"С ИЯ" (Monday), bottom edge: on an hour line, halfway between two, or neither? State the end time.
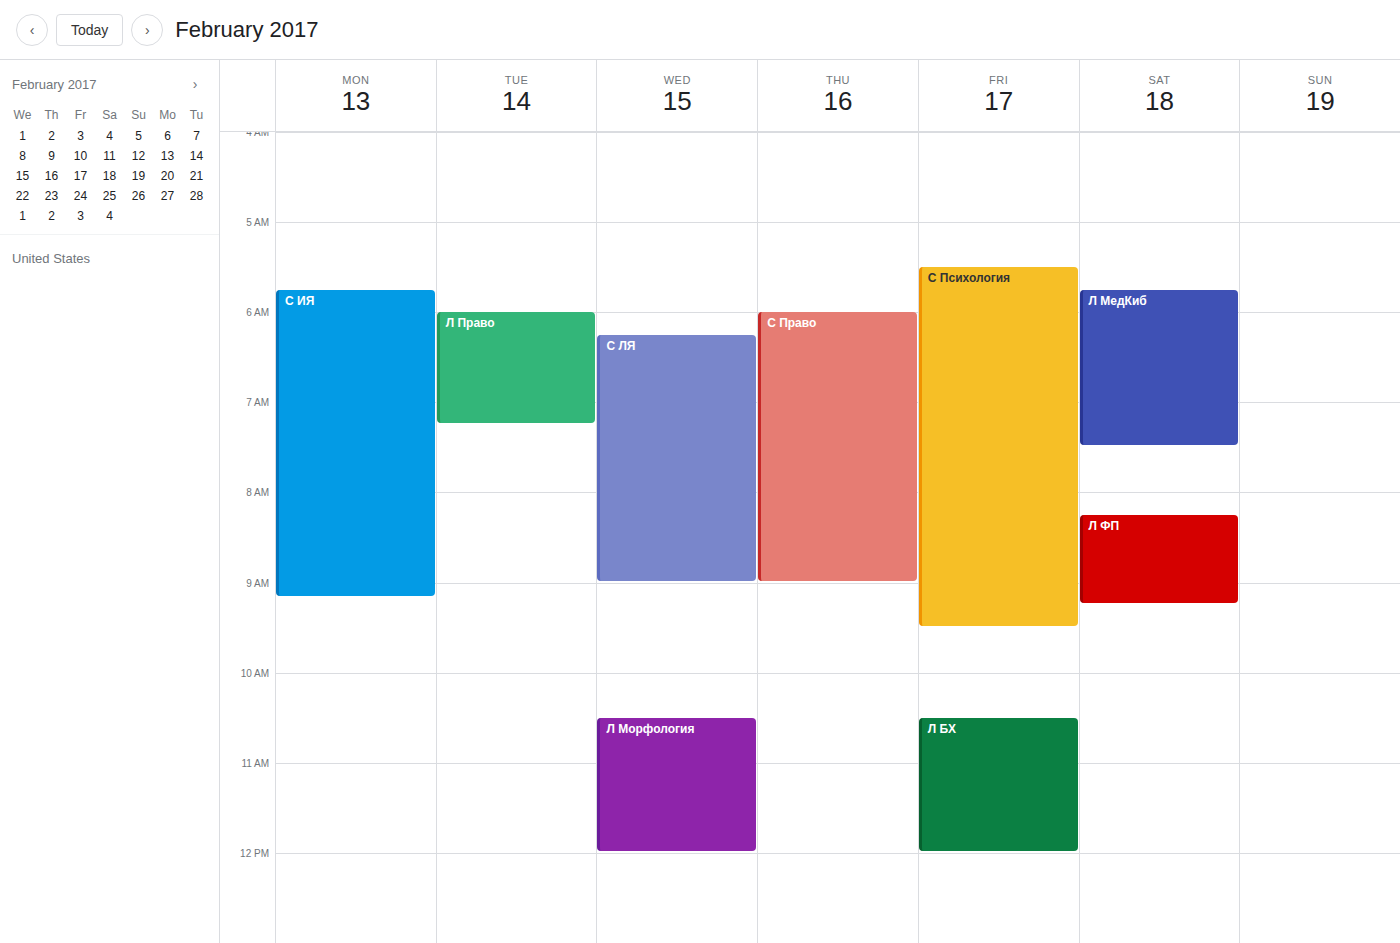
9:10 AM -- neither: 10 minutes below the 9 AM line and 50 minutes above the 10 AM line.